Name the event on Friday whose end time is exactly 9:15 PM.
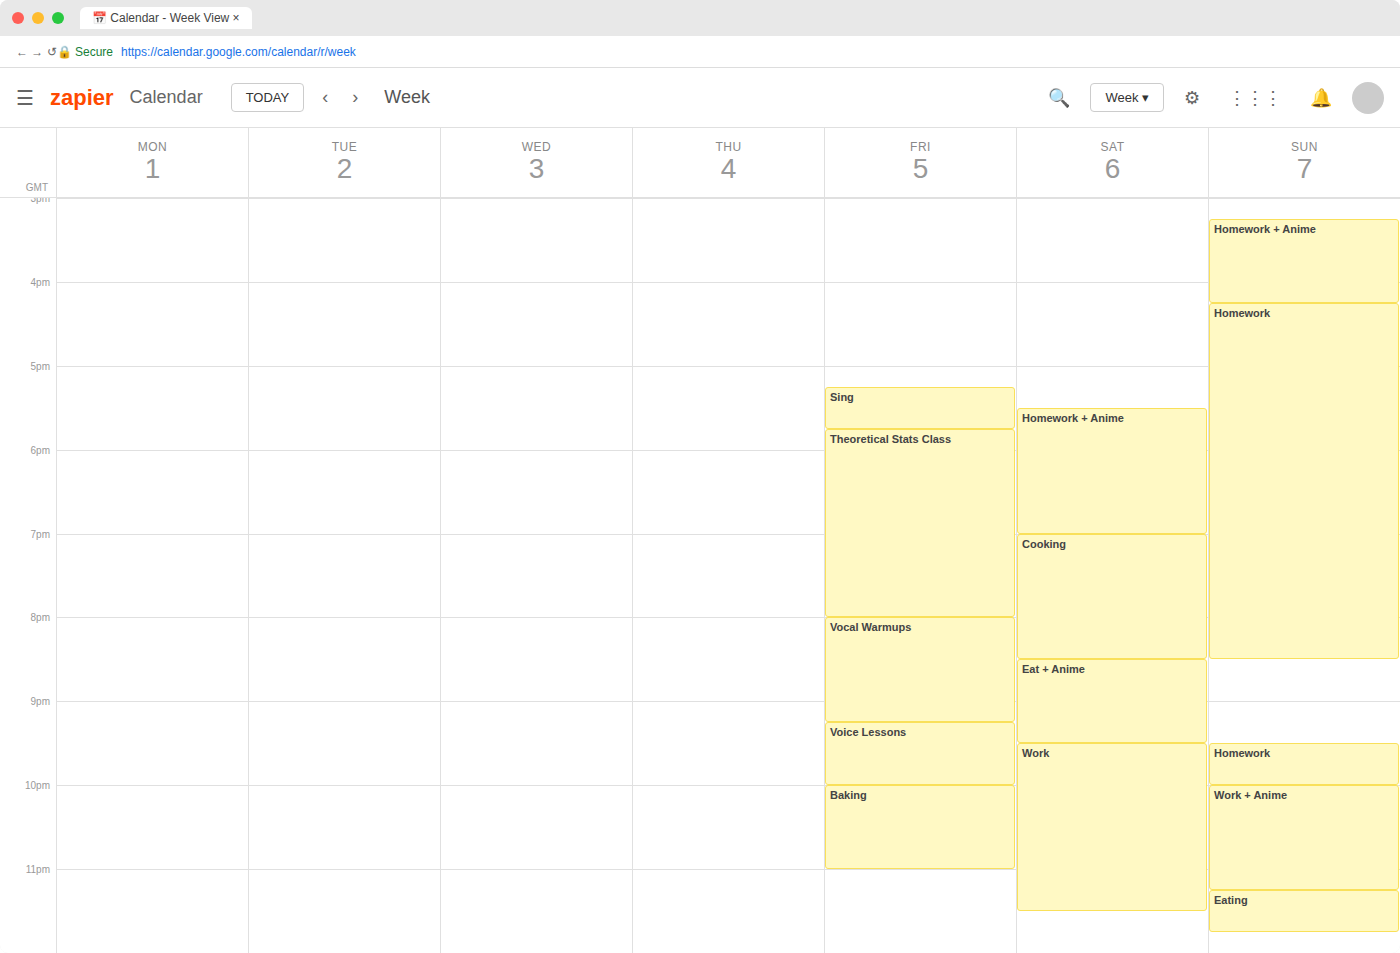
"Vocal Warmups"